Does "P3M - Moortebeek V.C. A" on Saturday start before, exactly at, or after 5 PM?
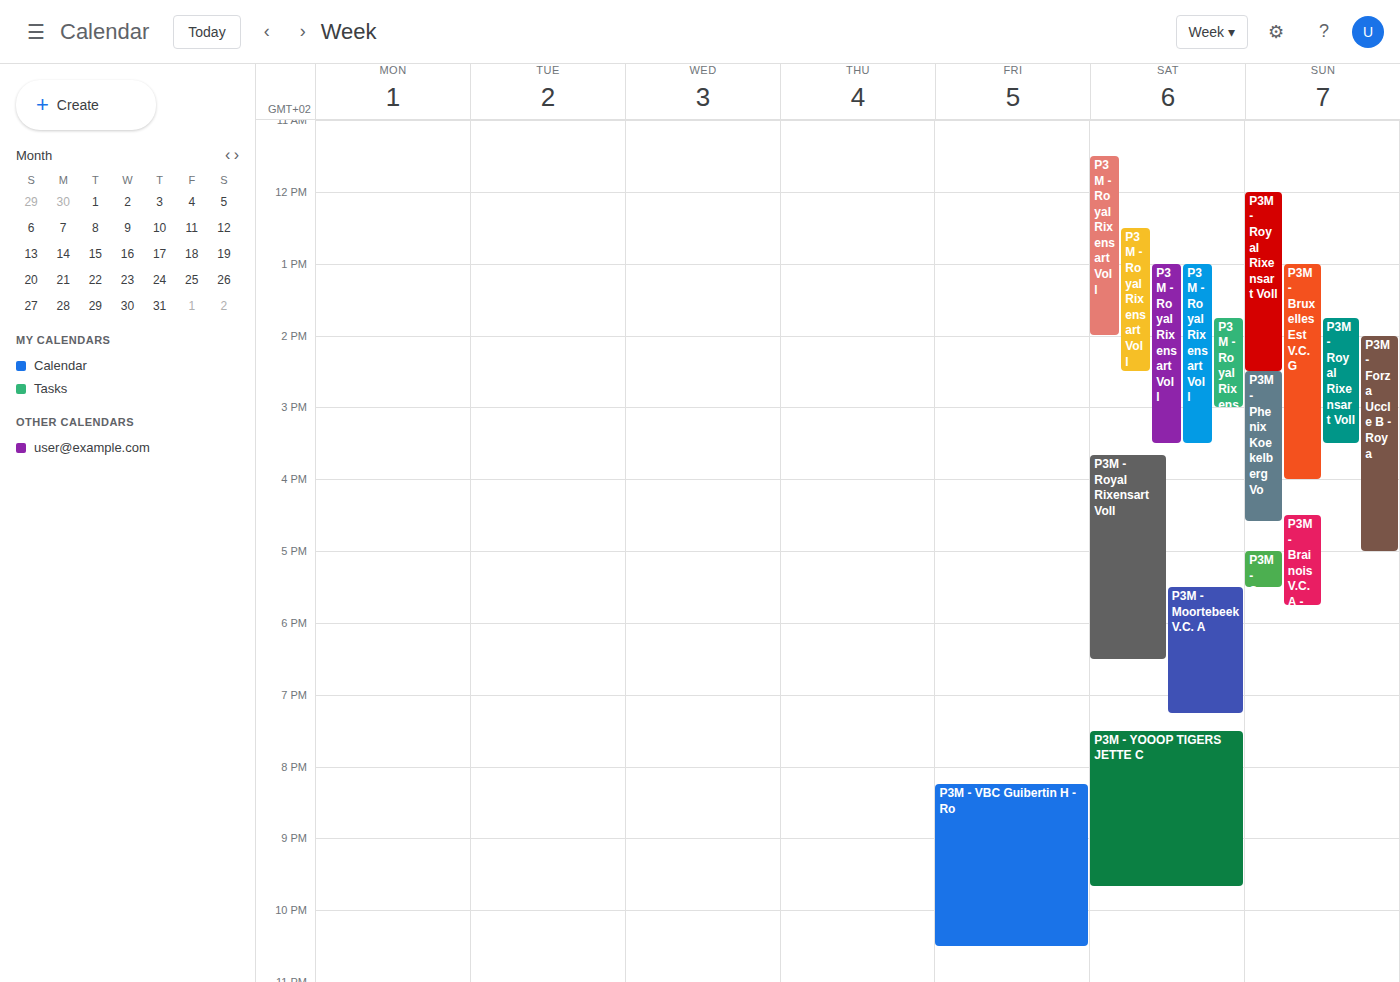
5:30 PM -- after 5 PM, 30 minutes below the 5 PM line.